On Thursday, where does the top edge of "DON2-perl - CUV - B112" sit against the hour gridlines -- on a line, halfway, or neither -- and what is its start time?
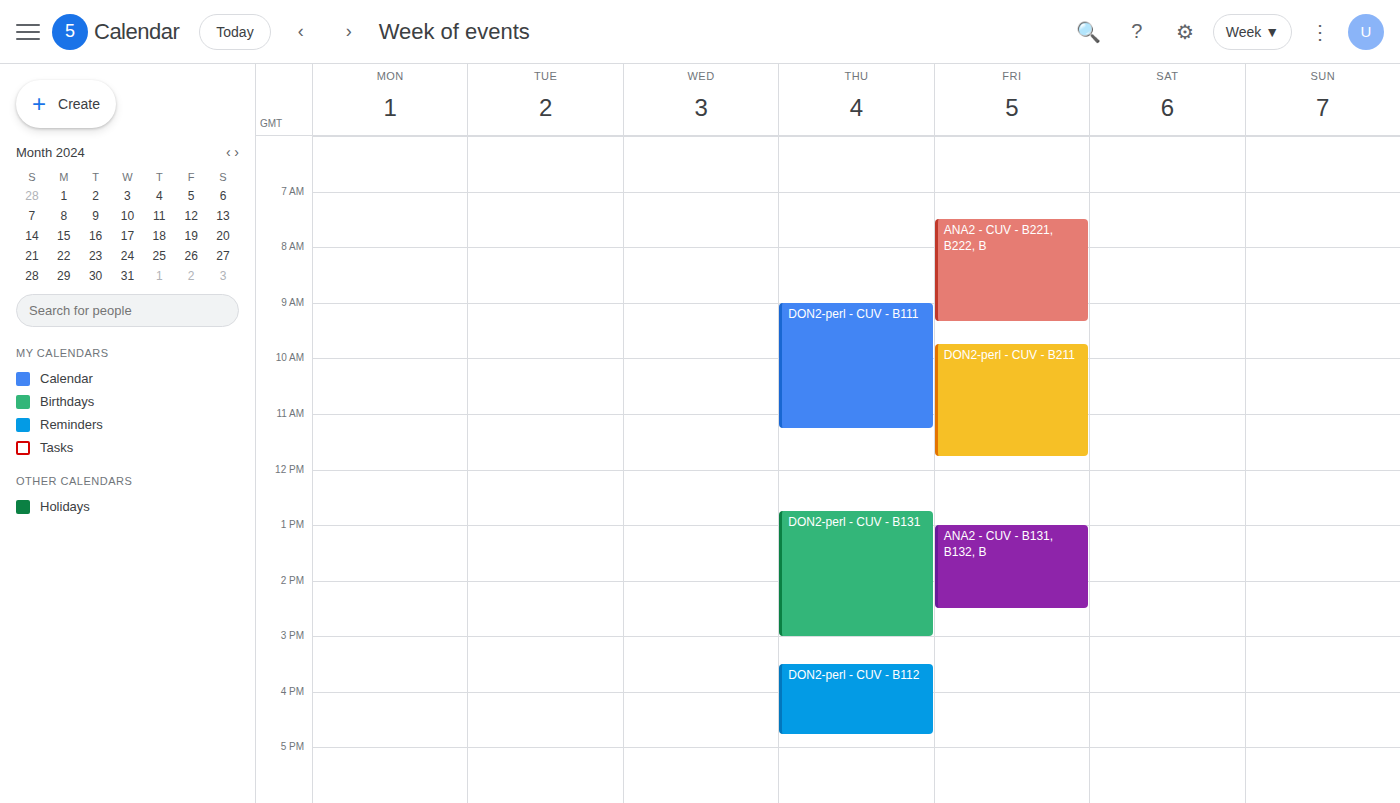
3:30 PM -- halfway between the 3 PM and 4 PM lines.